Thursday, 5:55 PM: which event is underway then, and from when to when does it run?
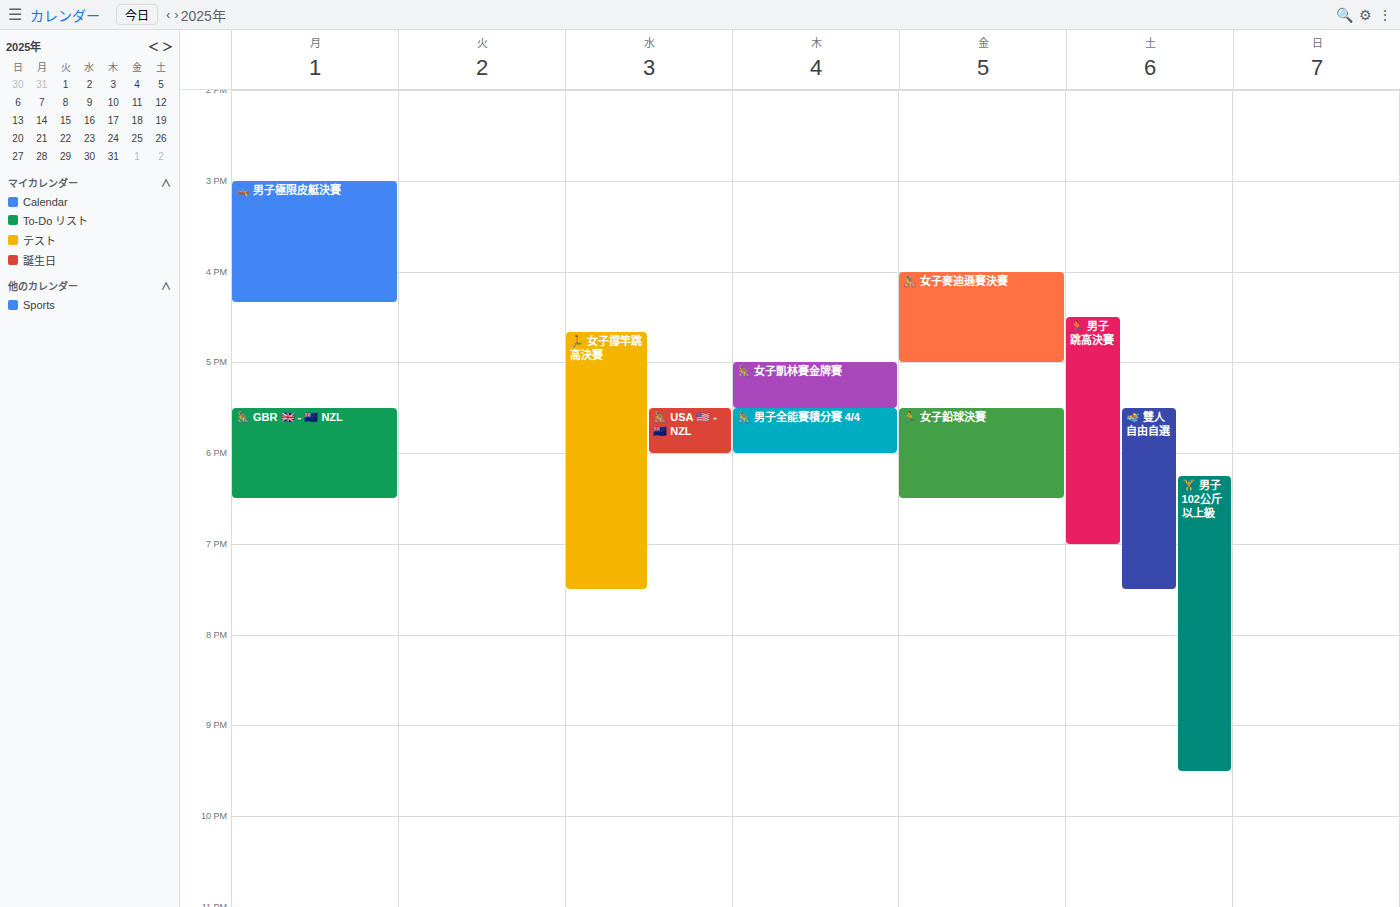
"🚴 男子全能賽積分賽 4/4", 5:30 PM to 6:00 PM